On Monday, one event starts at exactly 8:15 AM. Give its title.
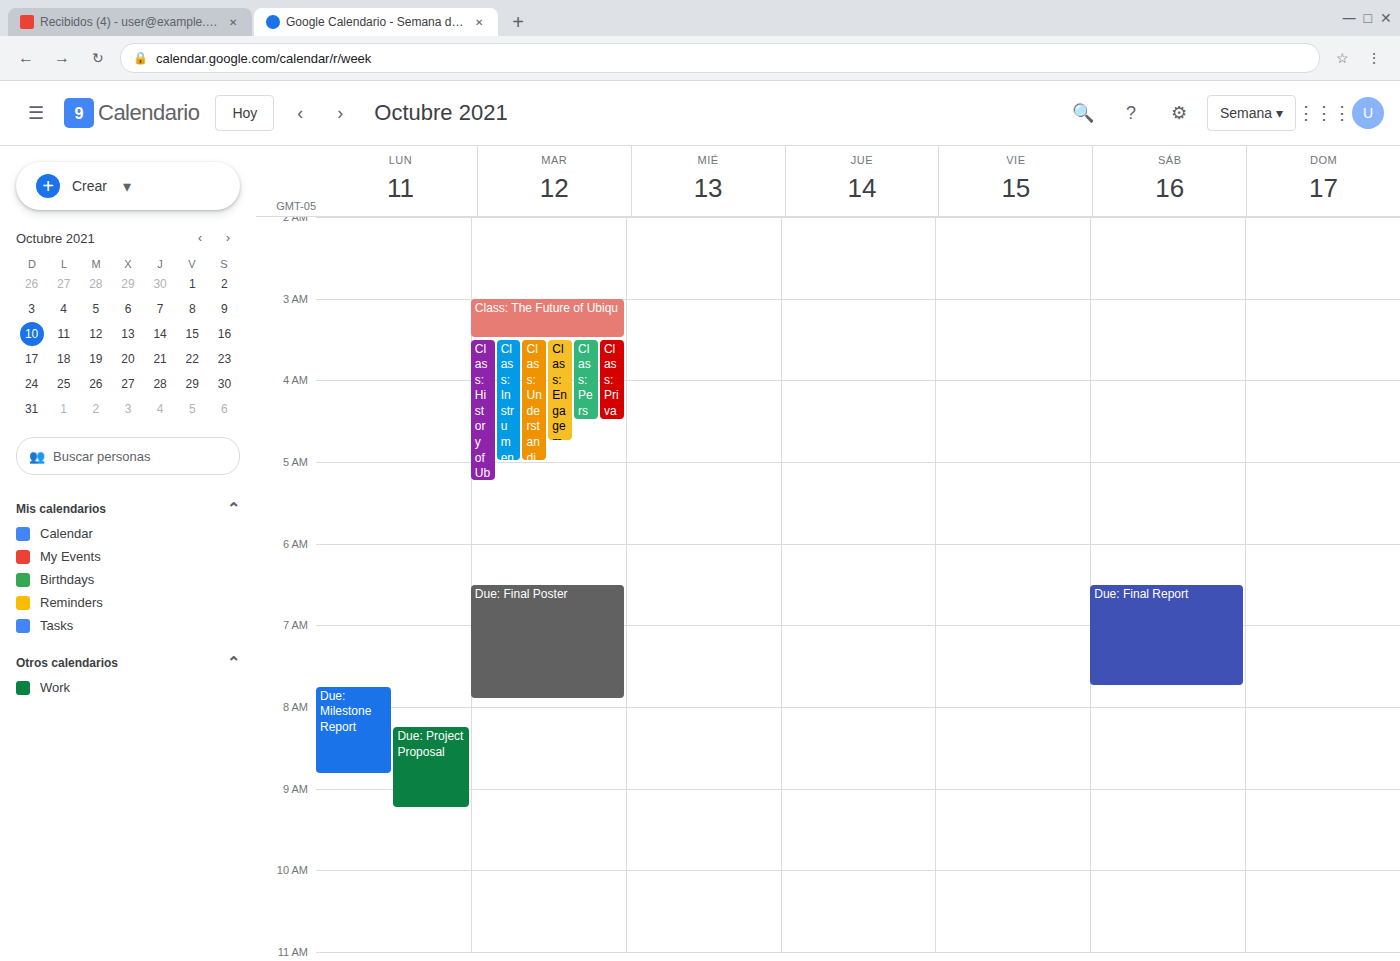
"Due: Project Proposal"